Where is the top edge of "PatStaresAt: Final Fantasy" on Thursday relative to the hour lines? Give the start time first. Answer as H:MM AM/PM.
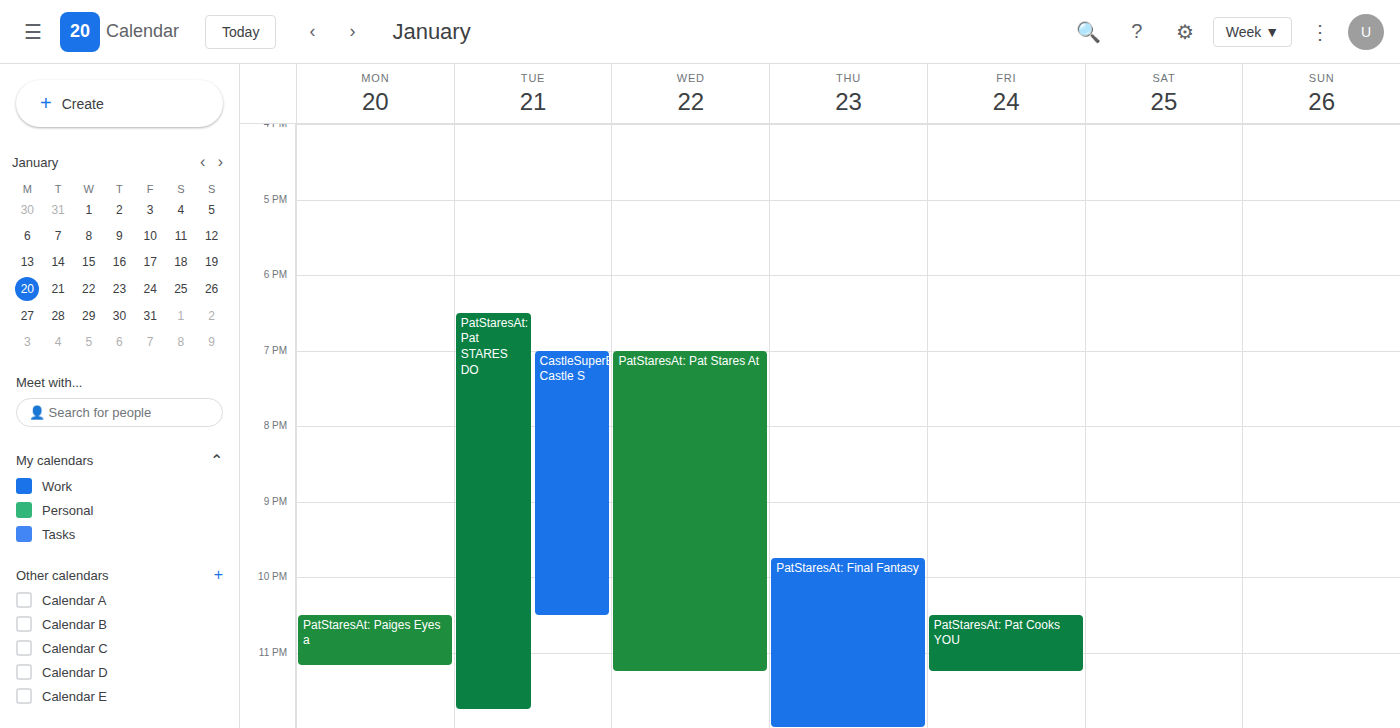
9:45 PM -- neither: three quarters of the way from the 9 PM line to the 10 PM line.